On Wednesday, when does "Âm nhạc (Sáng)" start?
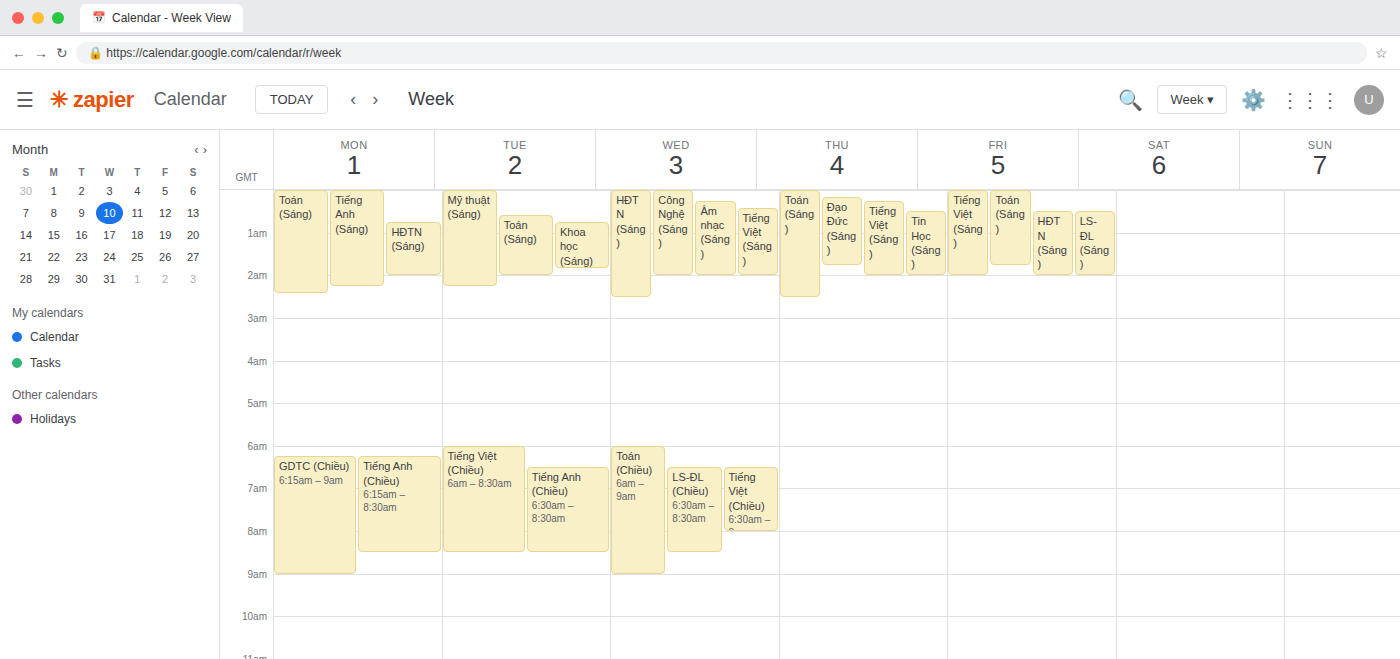
12:15 AM